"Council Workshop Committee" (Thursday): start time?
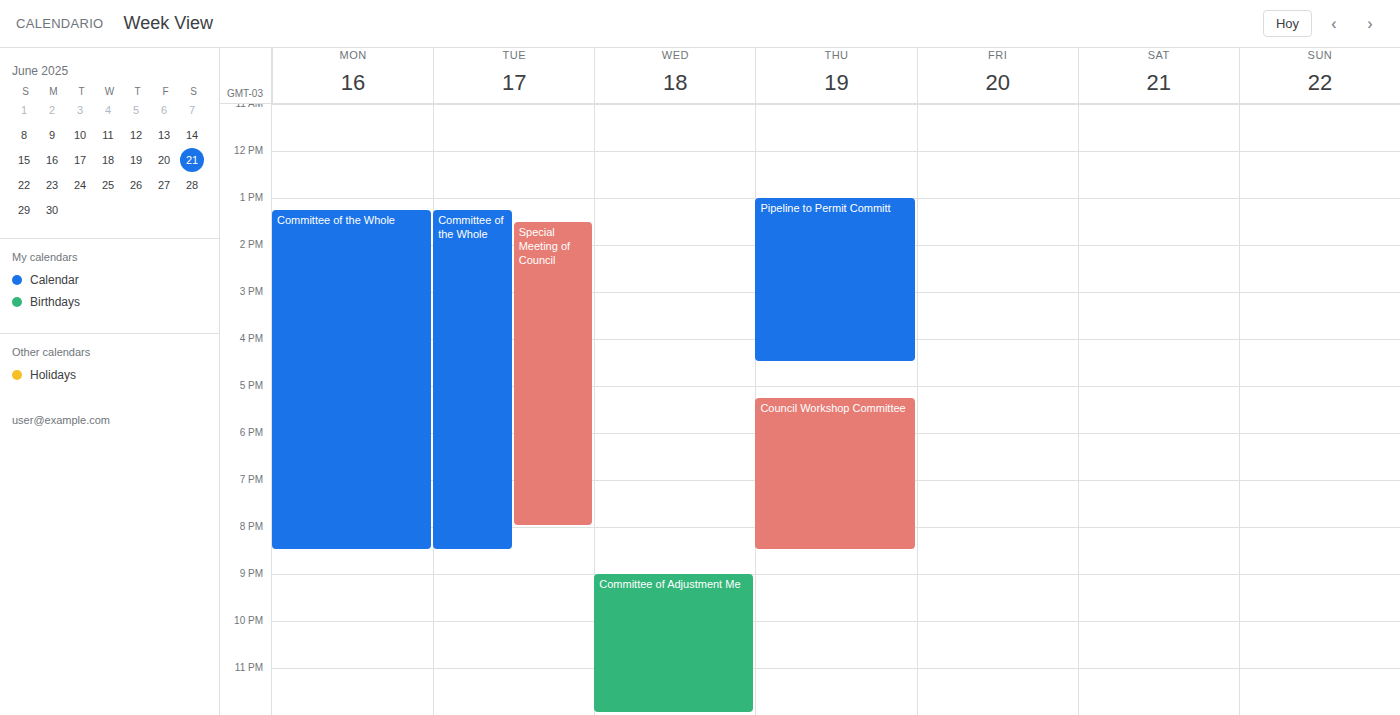
5:15 PM